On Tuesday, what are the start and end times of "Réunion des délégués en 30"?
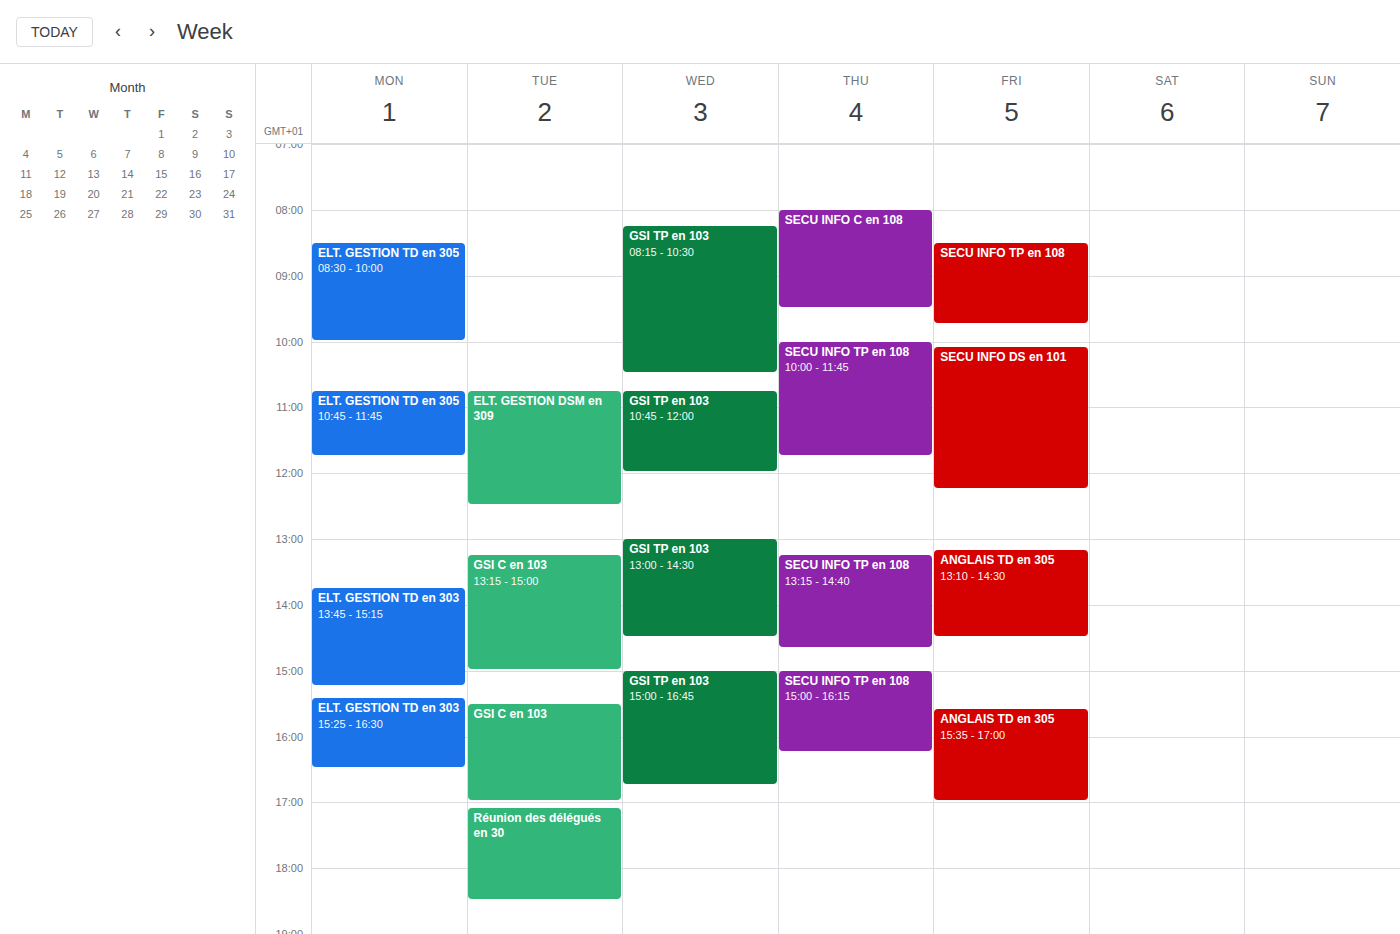
17:05 to 18:30